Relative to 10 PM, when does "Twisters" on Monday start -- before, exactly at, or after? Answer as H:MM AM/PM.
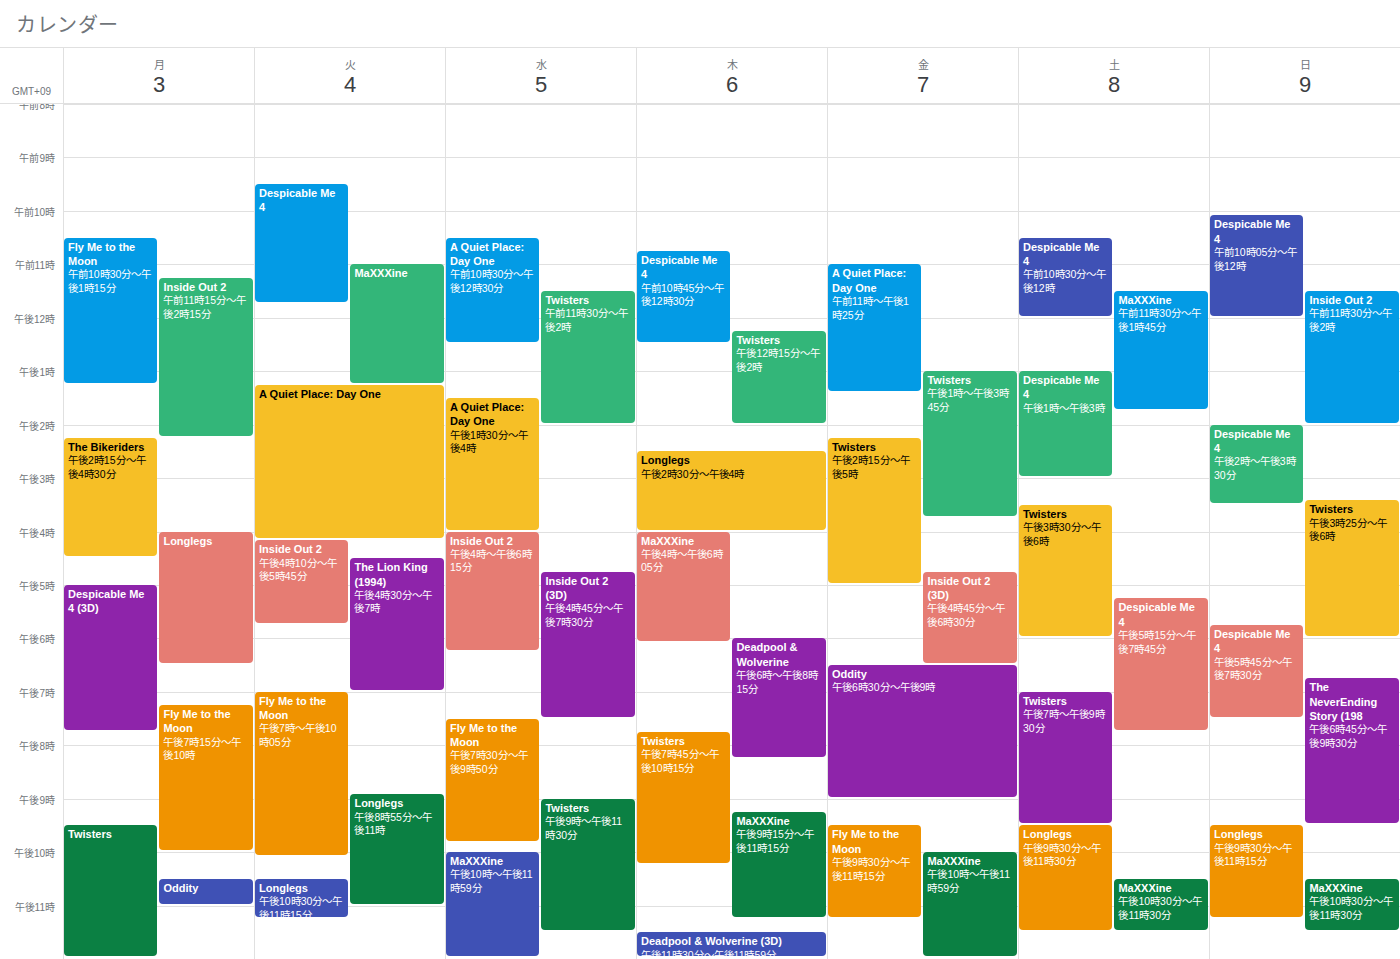
9:30 PM -- before 10 PM, 30 minutes above the 10 PM line.